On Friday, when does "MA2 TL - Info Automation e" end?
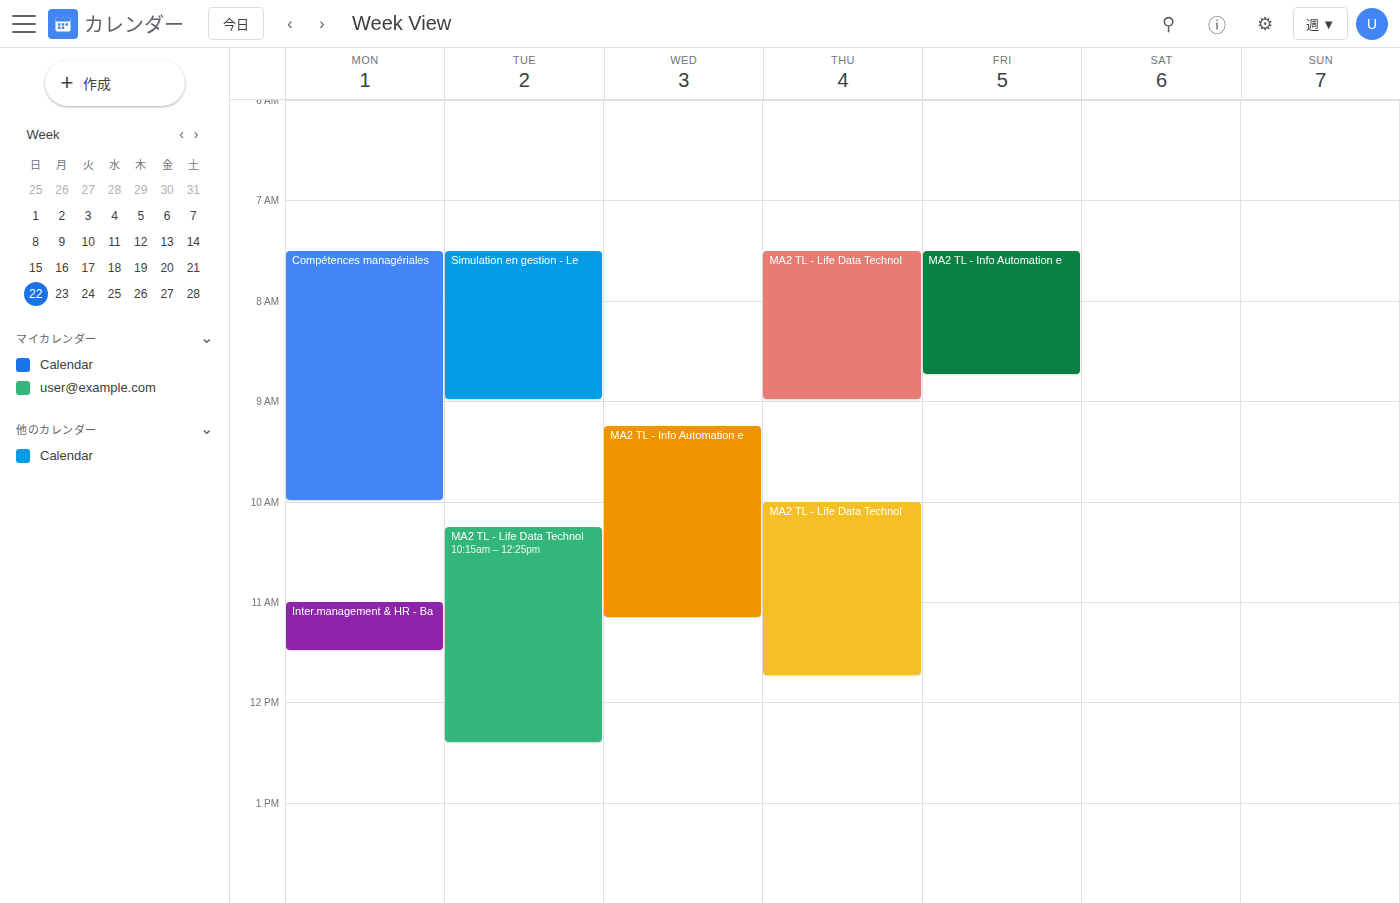
8:45 AM